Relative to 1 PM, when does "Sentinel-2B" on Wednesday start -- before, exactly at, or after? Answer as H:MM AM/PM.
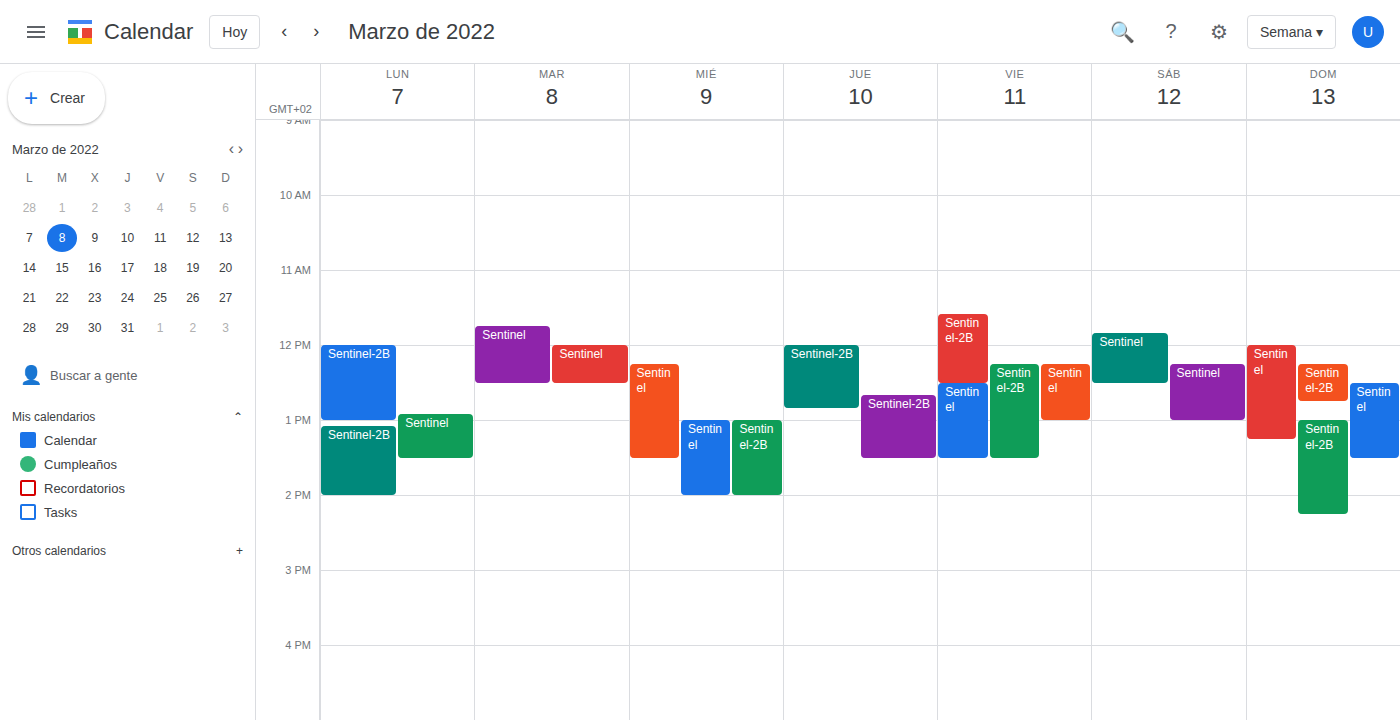
1:00 PM -- exactly at 1 PM, on the 1 PM line.